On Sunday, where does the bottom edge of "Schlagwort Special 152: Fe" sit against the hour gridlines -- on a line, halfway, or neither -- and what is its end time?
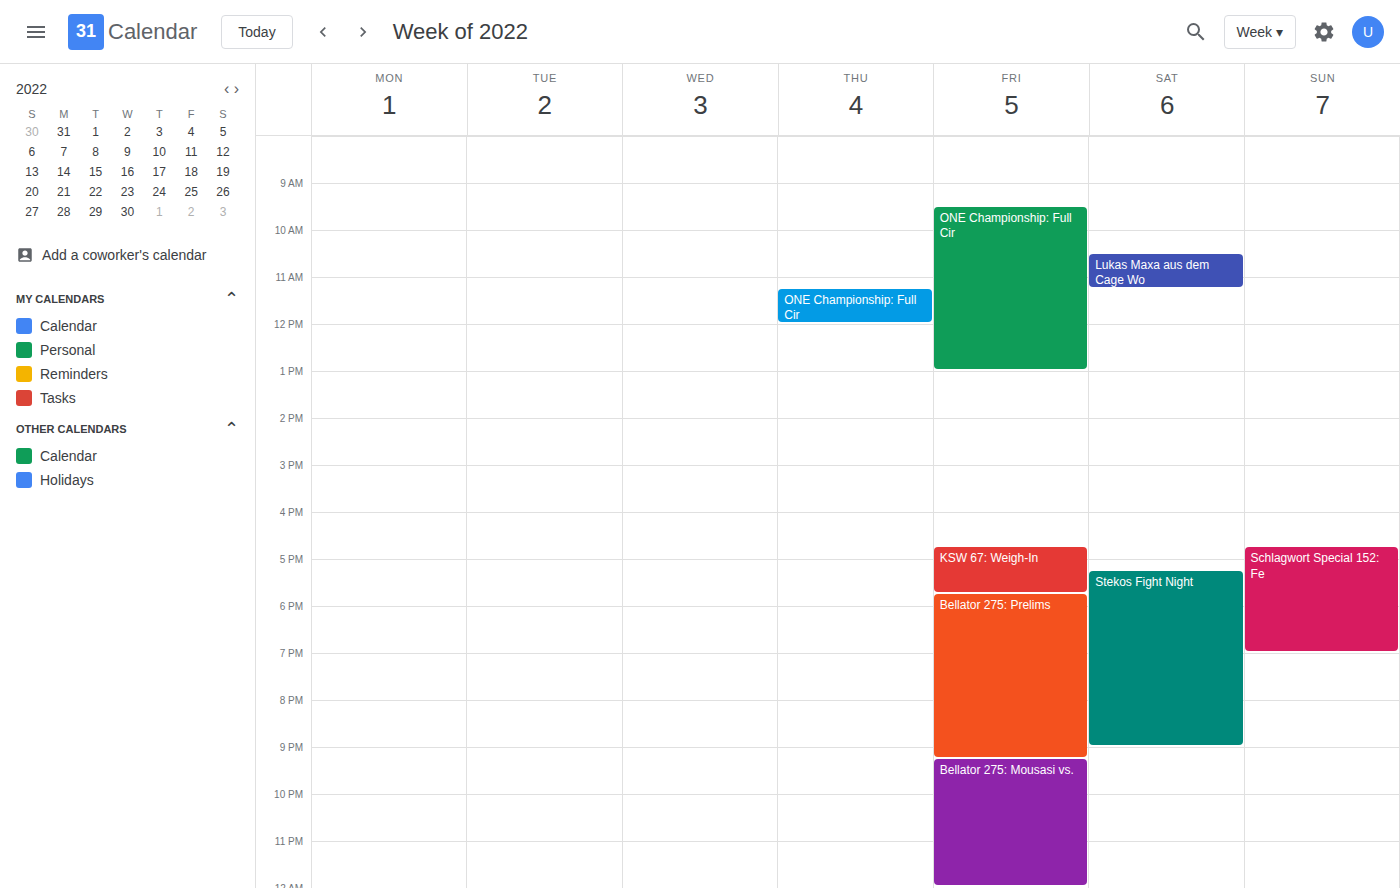
7:00 PM -- exactly on the 7 PM line.